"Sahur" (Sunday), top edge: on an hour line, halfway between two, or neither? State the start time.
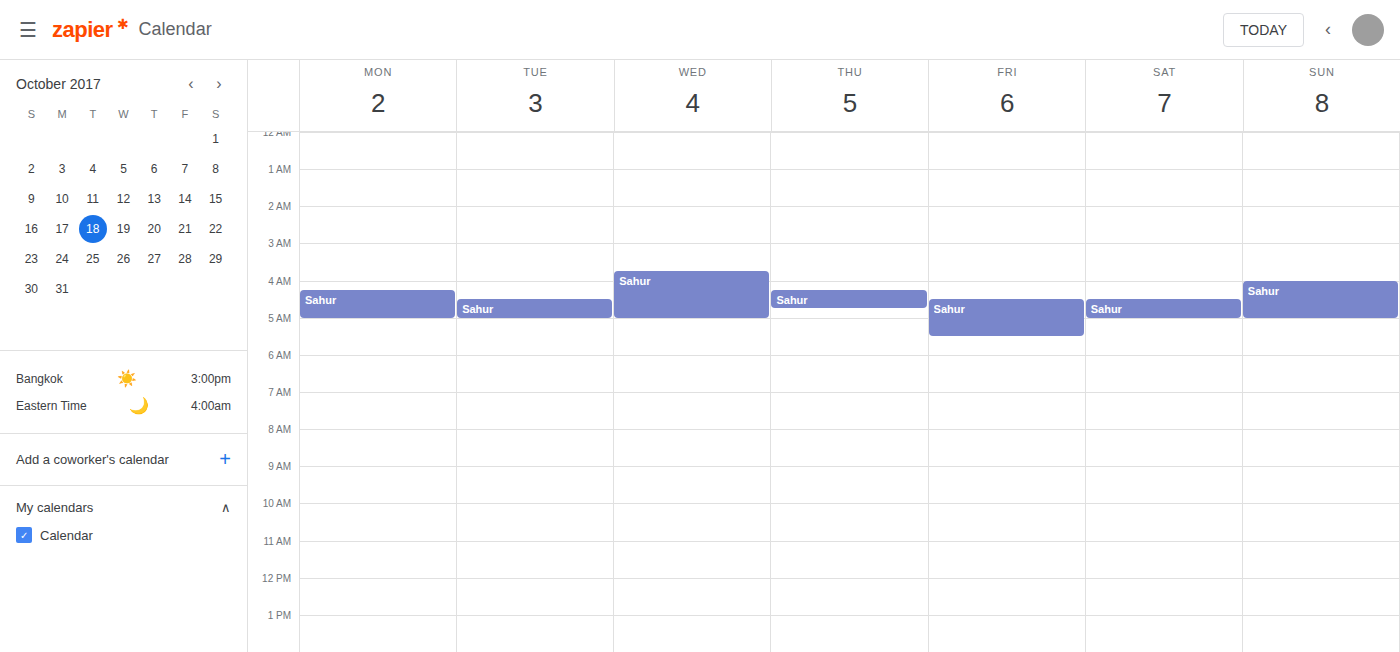
4:00 AM -- exactly on the 4 AM line.